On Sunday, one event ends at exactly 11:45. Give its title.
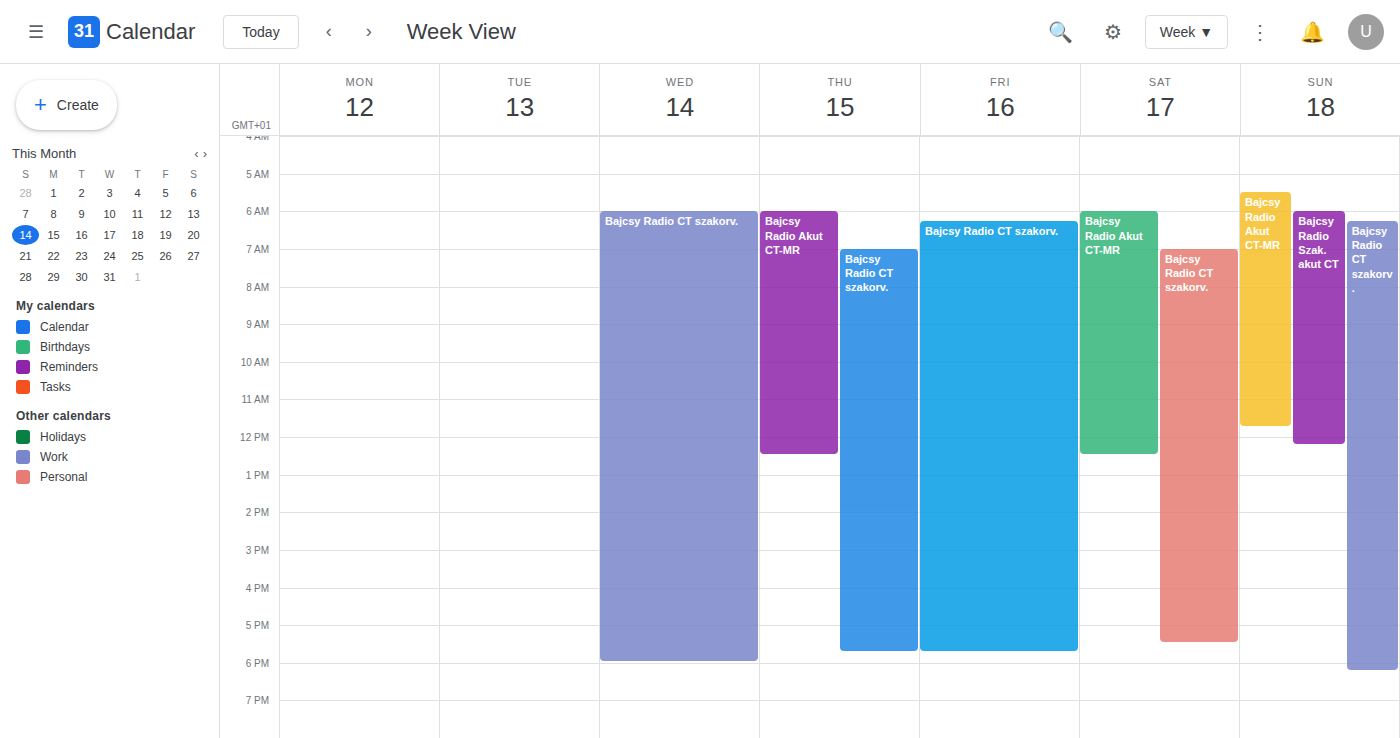
"Bajcsy Radio Akut CT-MR"